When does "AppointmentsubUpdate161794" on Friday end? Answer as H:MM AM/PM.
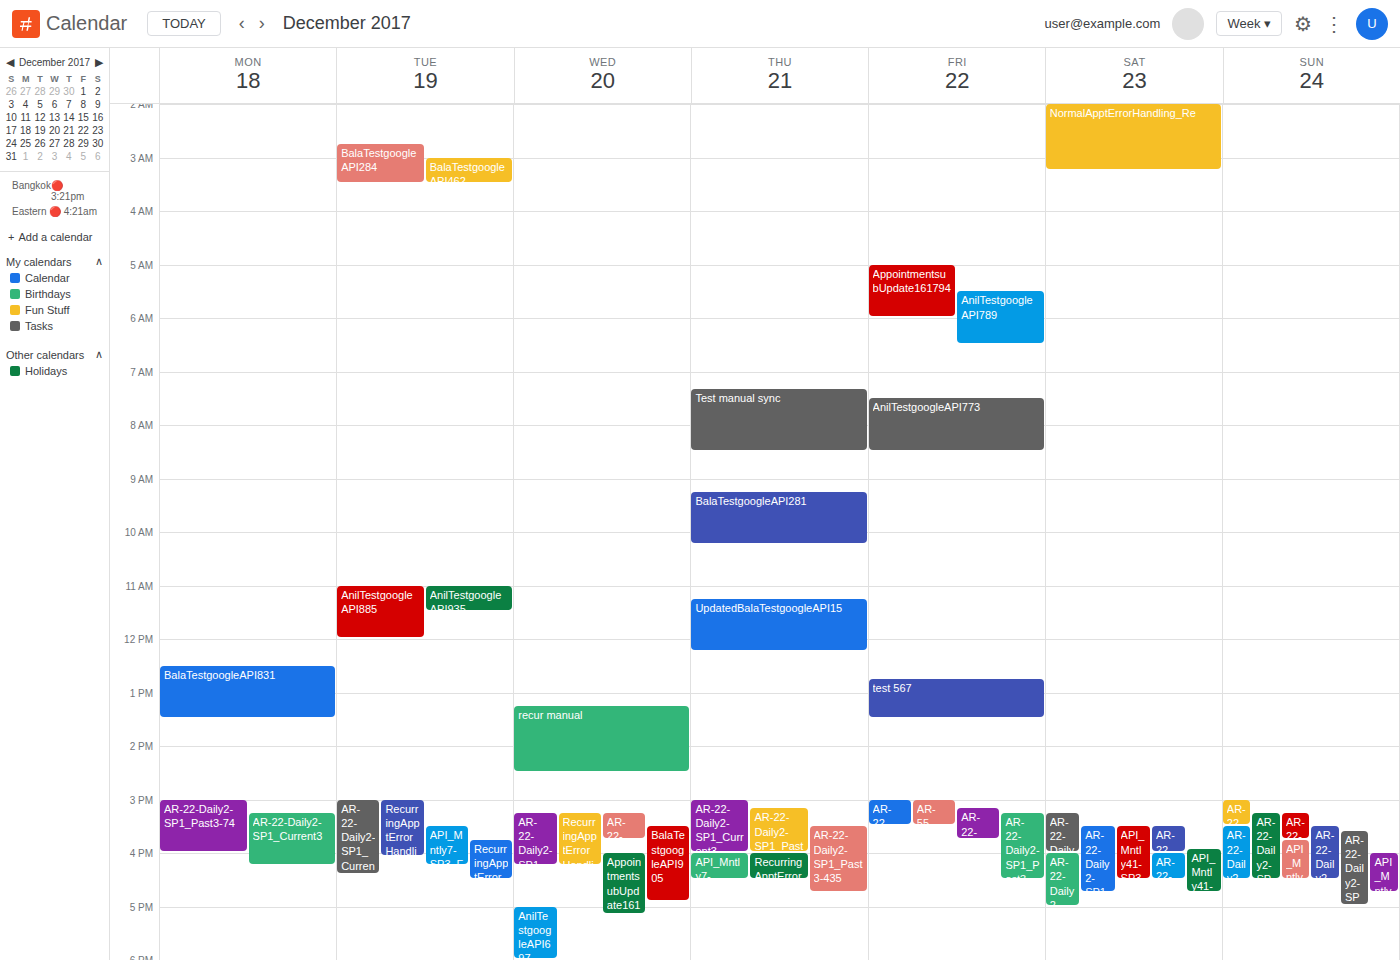
6:00 AM